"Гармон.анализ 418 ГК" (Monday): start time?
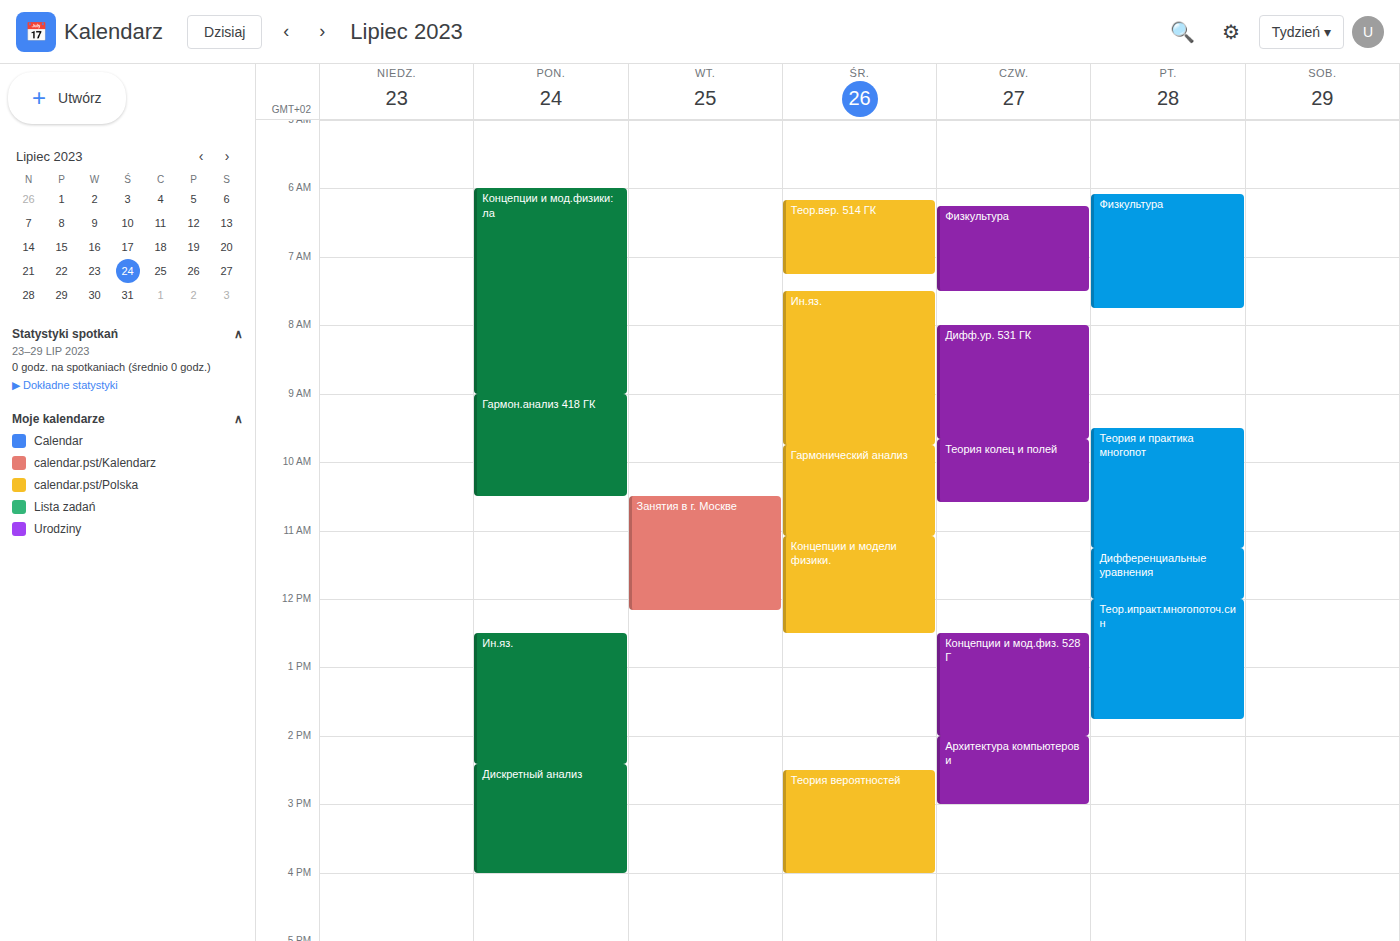
9:00 AM